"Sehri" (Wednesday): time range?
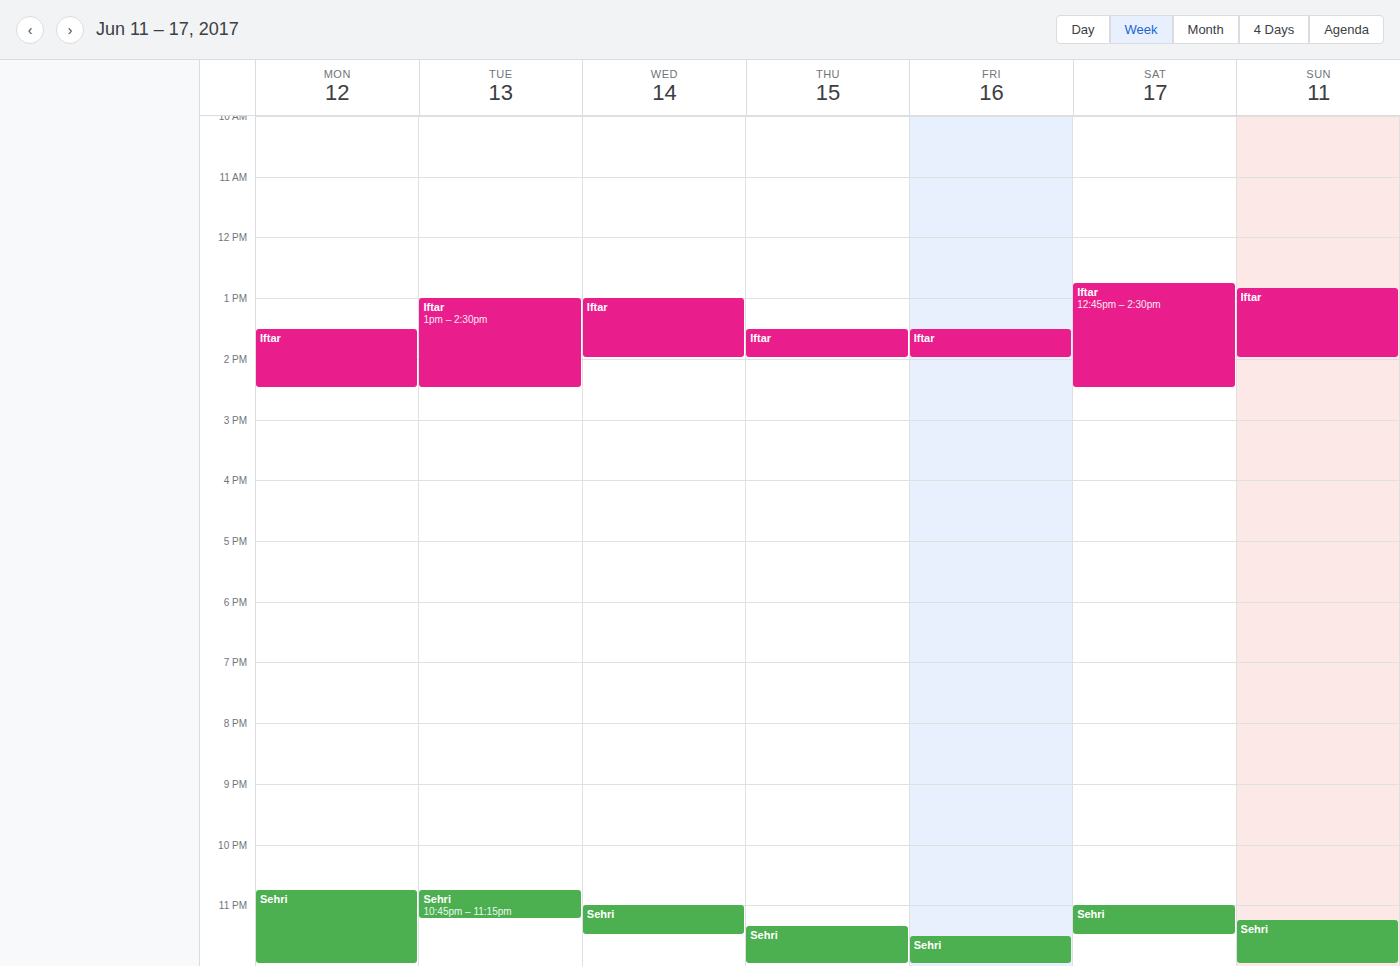
11:00 PM to 11:30 PM